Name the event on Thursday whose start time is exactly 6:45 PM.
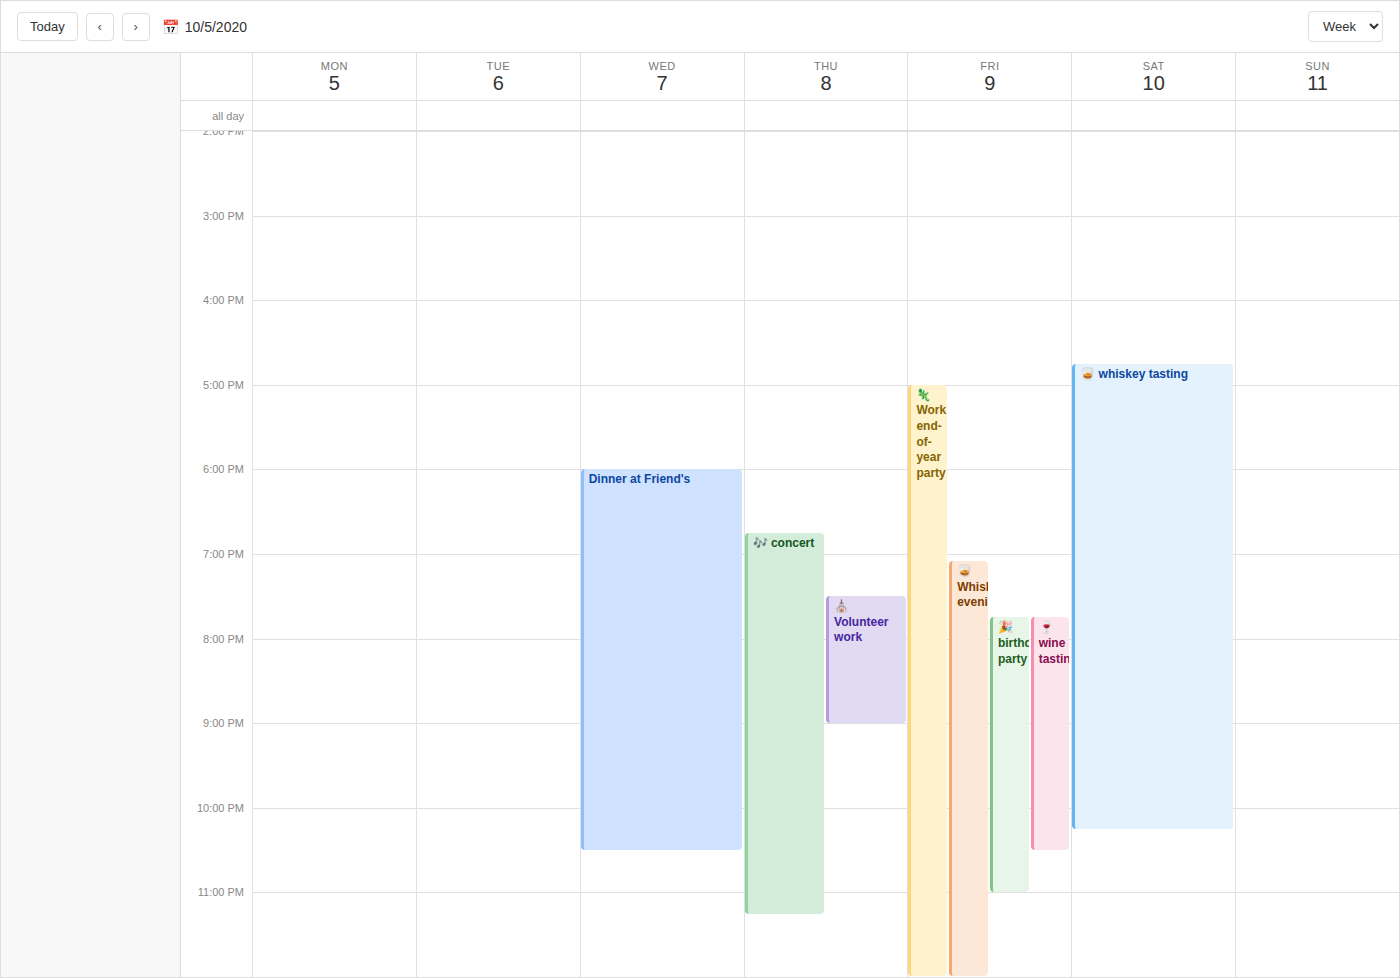
"🎶 concert"